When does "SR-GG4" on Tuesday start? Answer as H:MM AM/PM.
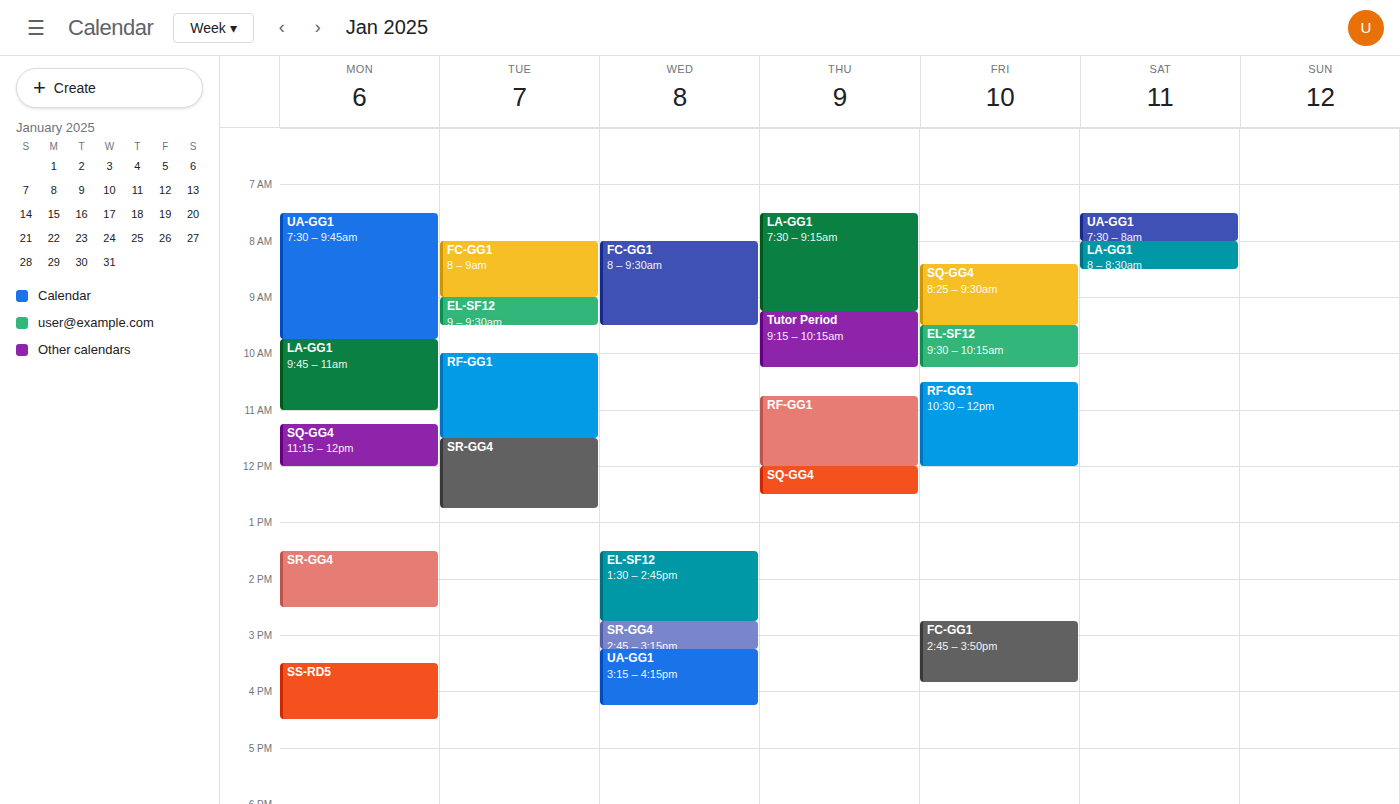
11:30 AM